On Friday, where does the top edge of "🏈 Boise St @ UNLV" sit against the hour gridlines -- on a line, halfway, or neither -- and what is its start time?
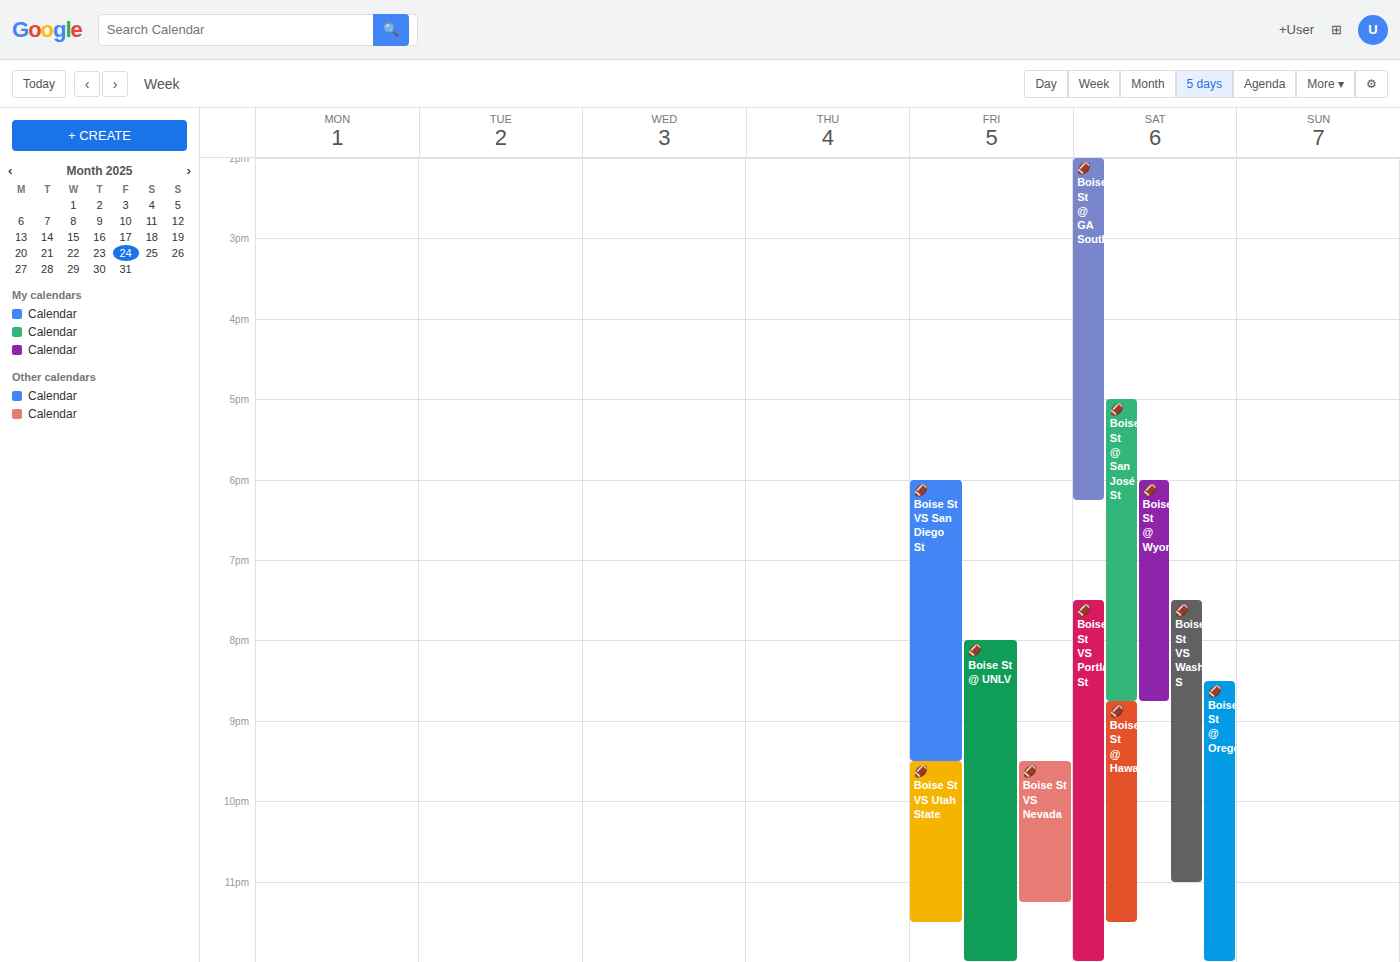
8:00 PM -- exactly on the 8 PM line.